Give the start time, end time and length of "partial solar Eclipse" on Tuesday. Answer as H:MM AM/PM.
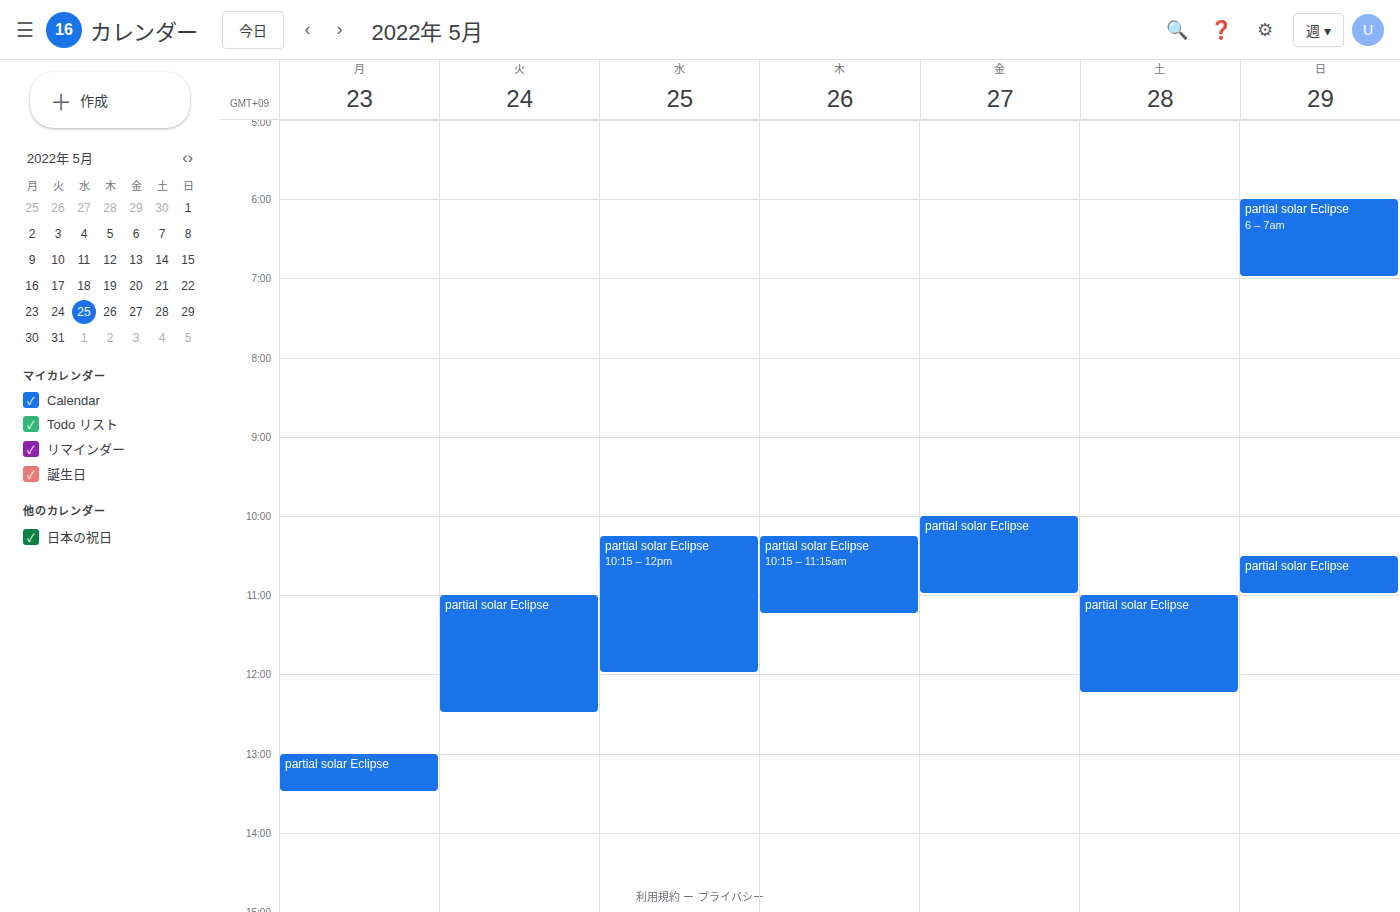
11:00 AM to 12:30 PM, 1 hour 30 minutes